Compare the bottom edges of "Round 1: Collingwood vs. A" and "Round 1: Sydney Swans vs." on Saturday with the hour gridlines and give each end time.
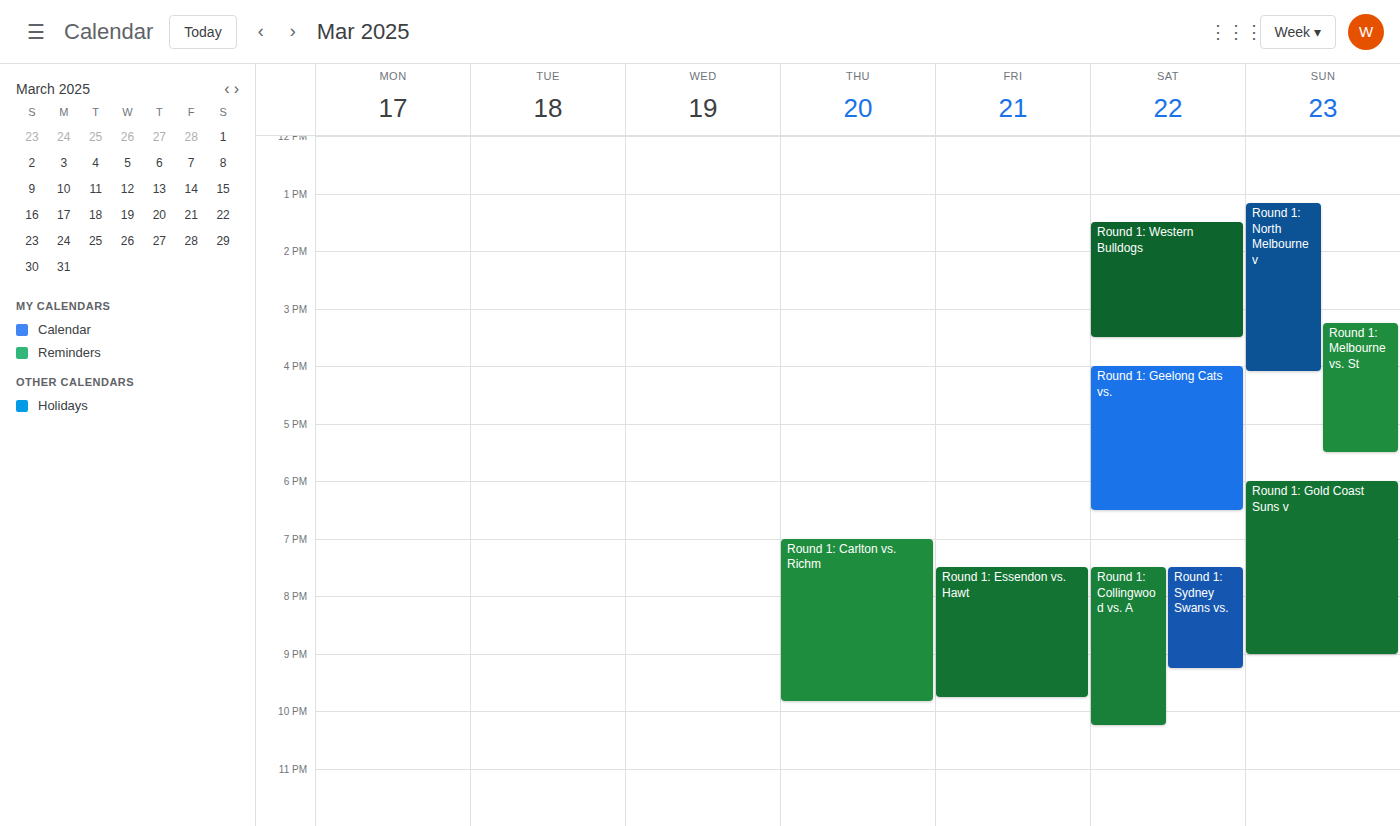
"Round 1: Collingwood vs. A": 10:15 PM, neither: a quarter of the way from the 10 PM line to the 11 PM line. "Round 1: Sydney Swans vs.": 9:15 PM, neither: a quarter of the way from the 9 PM line to the 10 PM line.